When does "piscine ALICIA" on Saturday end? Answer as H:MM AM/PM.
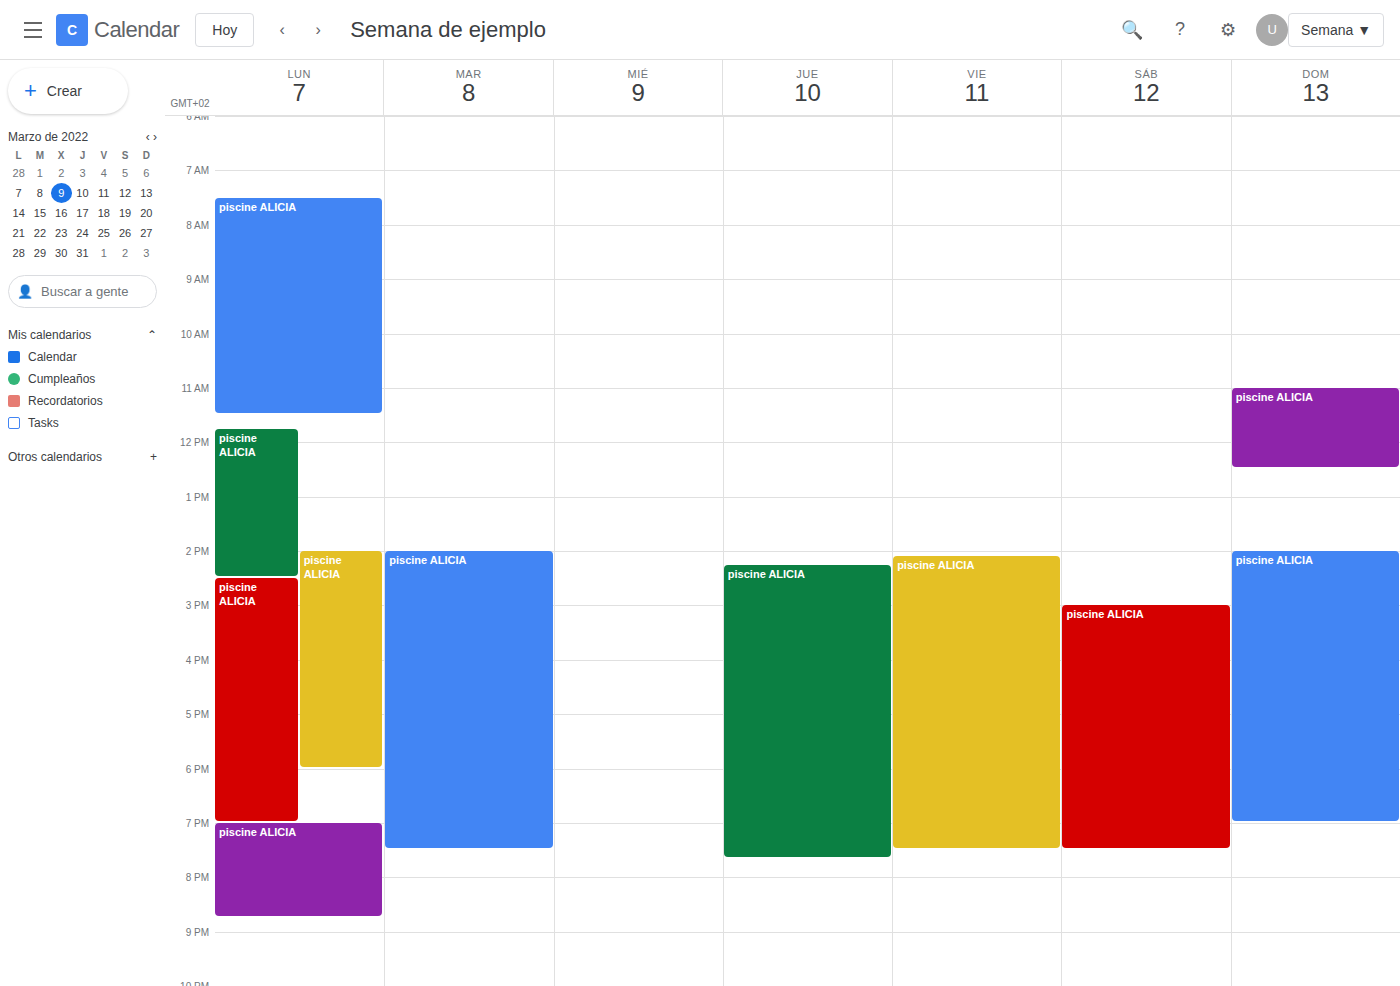
7:30 PM